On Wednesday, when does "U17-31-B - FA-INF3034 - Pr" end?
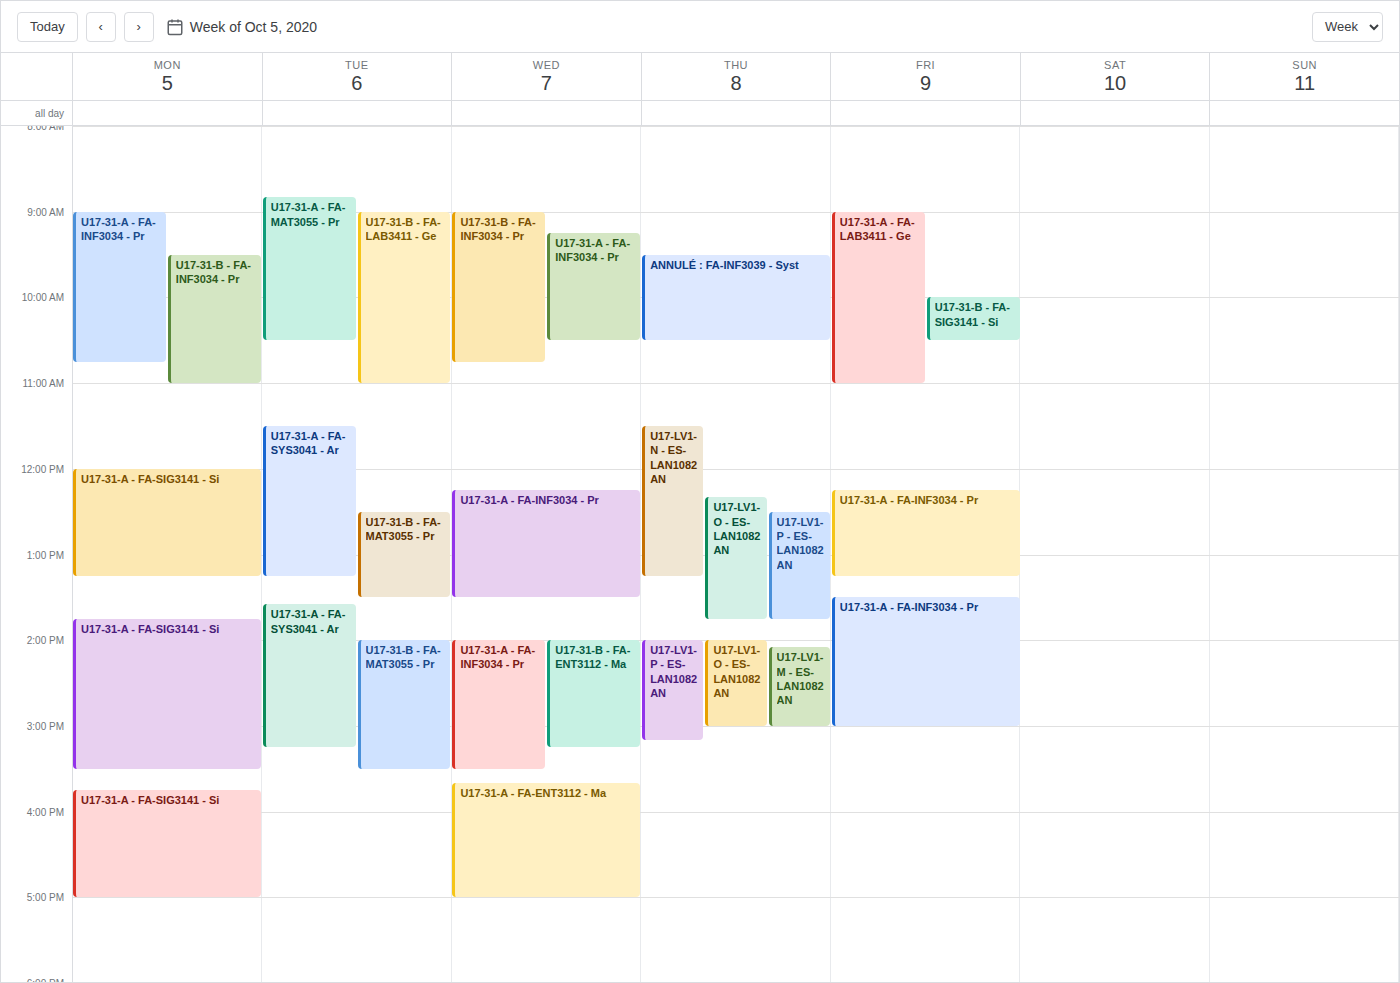
10:45 AM